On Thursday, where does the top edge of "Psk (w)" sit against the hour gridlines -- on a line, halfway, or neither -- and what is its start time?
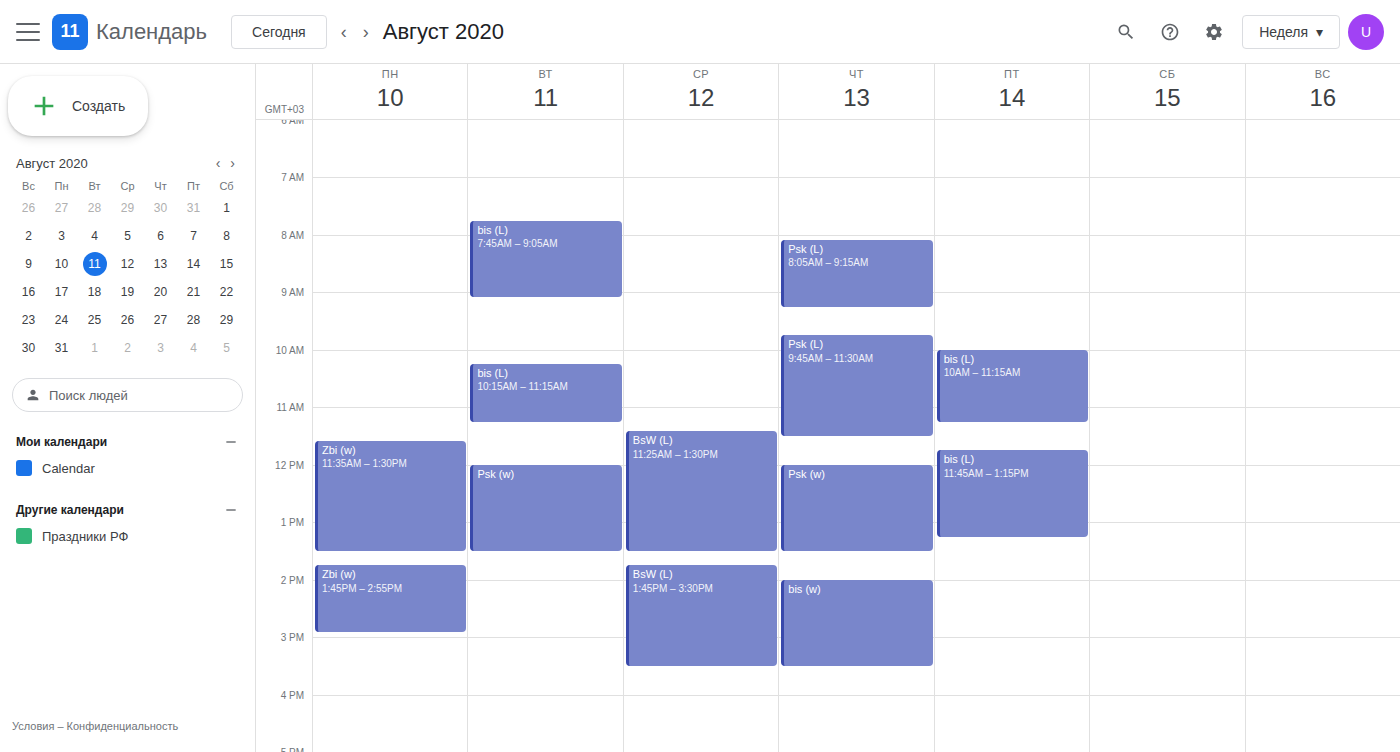
12:00 PM -- exactly on the 12 PM line.